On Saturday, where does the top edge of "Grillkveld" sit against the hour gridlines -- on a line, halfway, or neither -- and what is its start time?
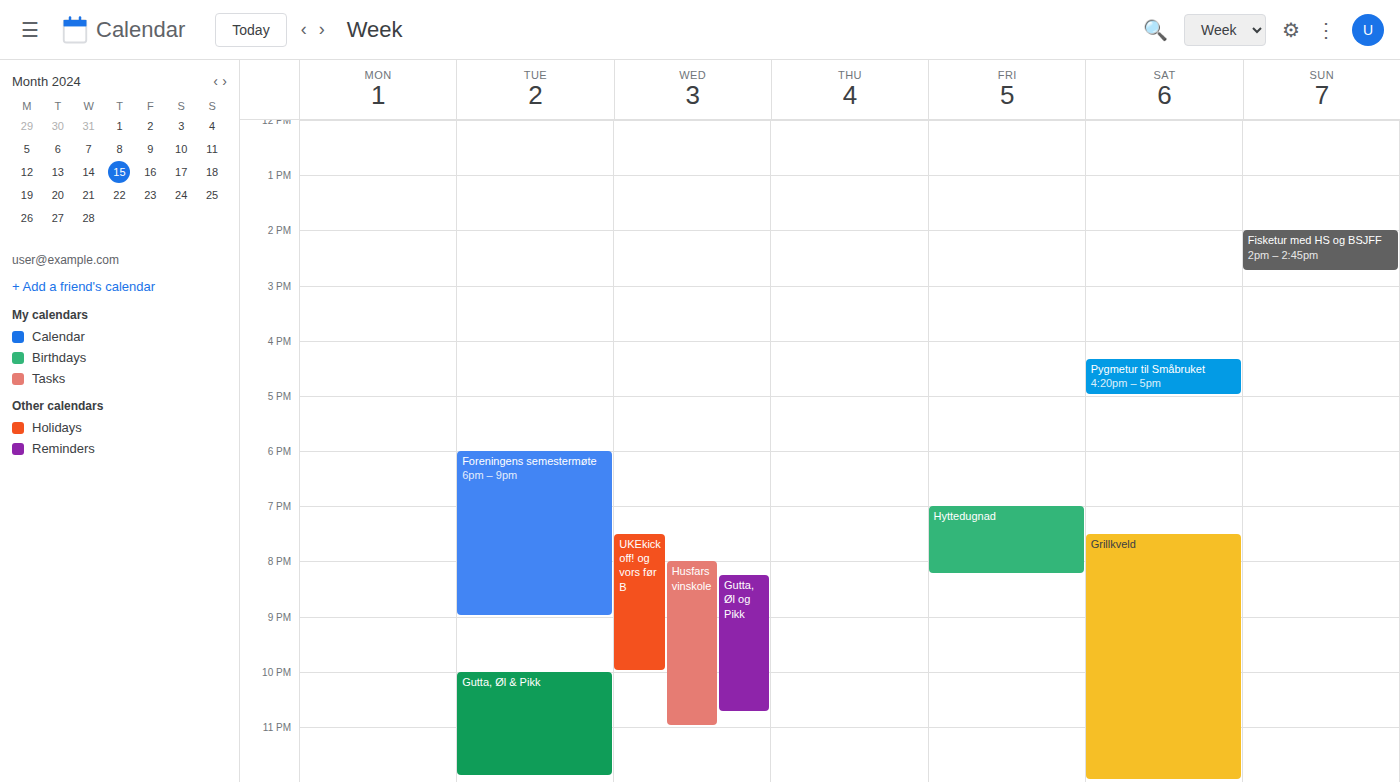
7:30 PM -- halfway between the 7 PM and 8 PM lines.